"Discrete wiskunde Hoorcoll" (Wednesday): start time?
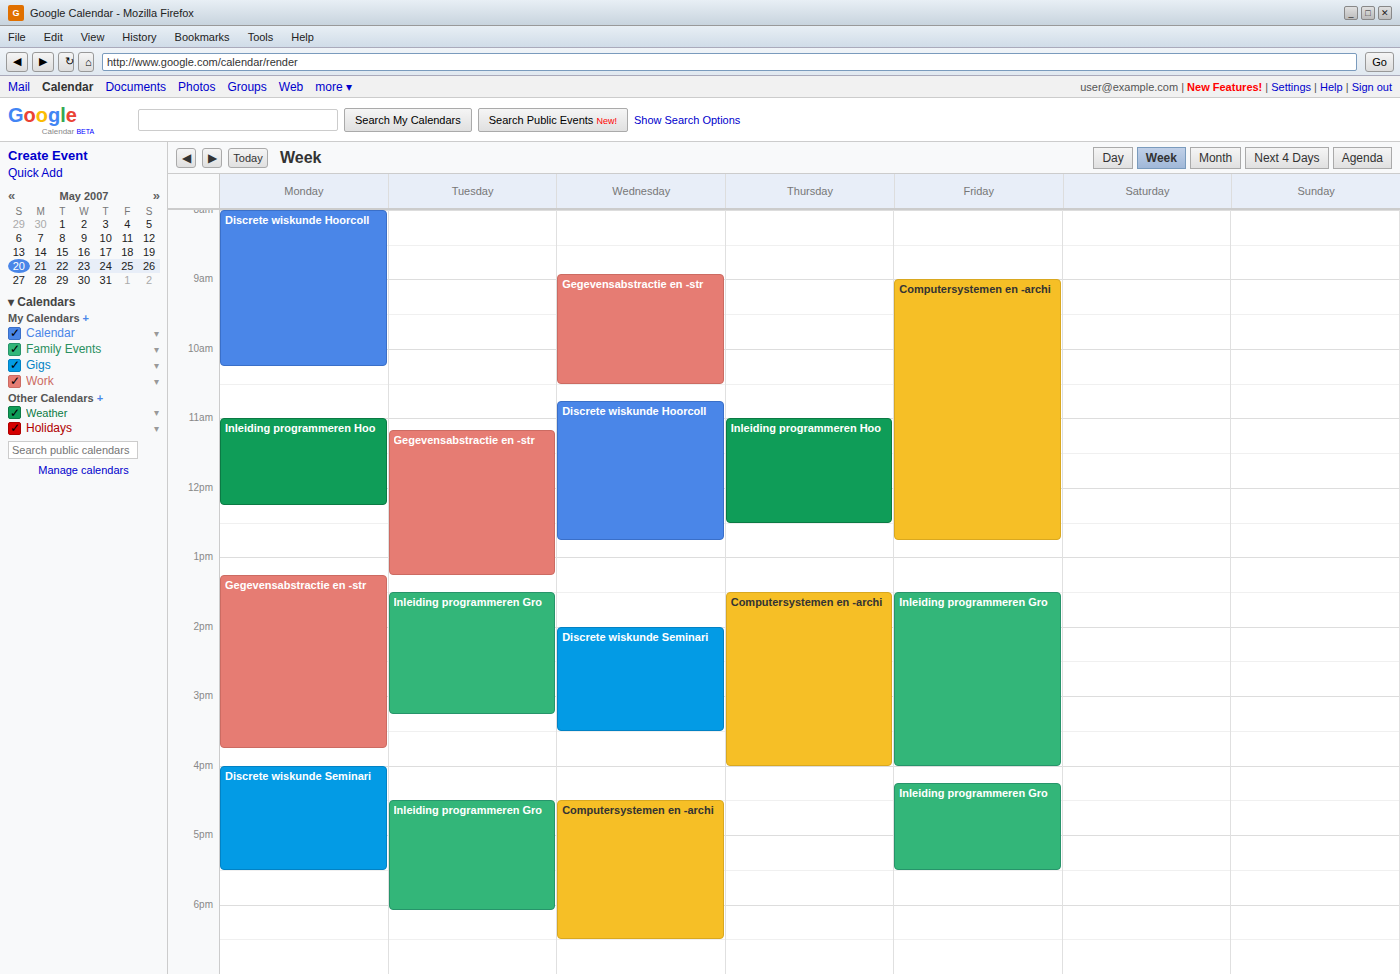
10:45